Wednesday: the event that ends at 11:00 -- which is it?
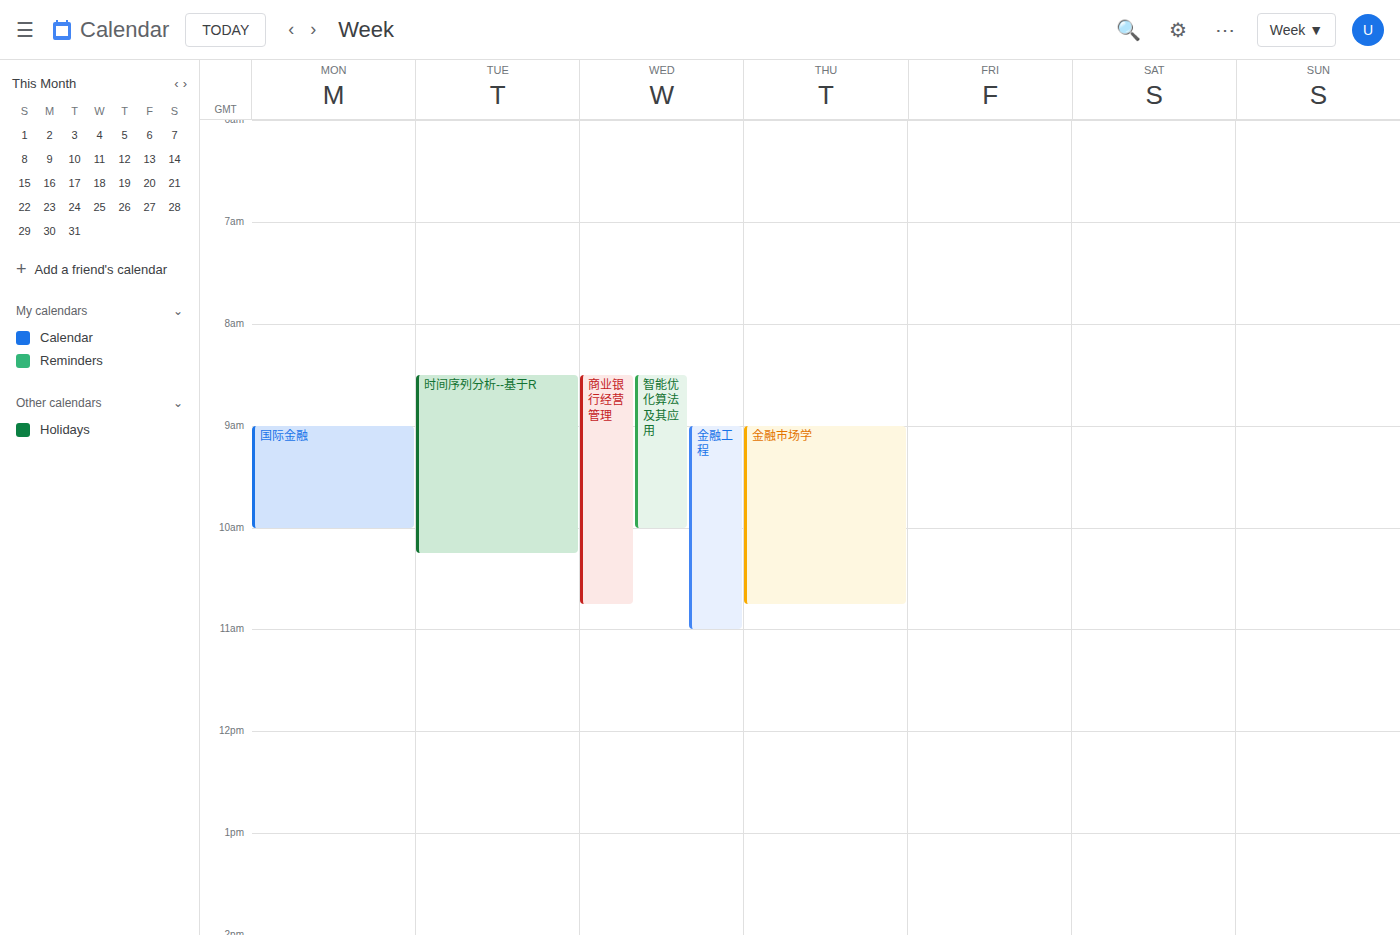
"金融工程"